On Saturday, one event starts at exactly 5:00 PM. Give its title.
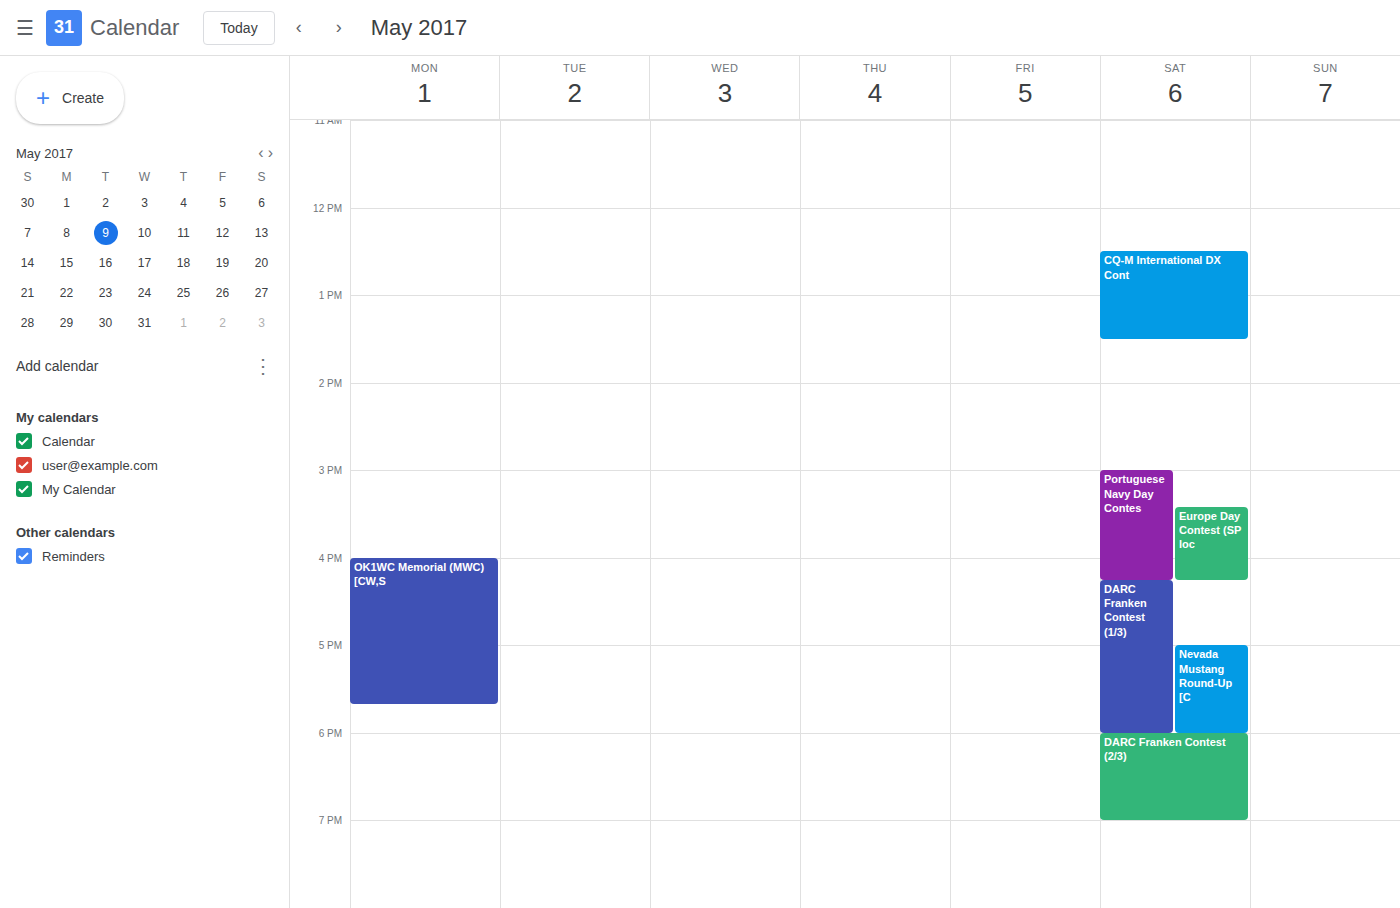
"Nevada Mustang Round-Up [C"